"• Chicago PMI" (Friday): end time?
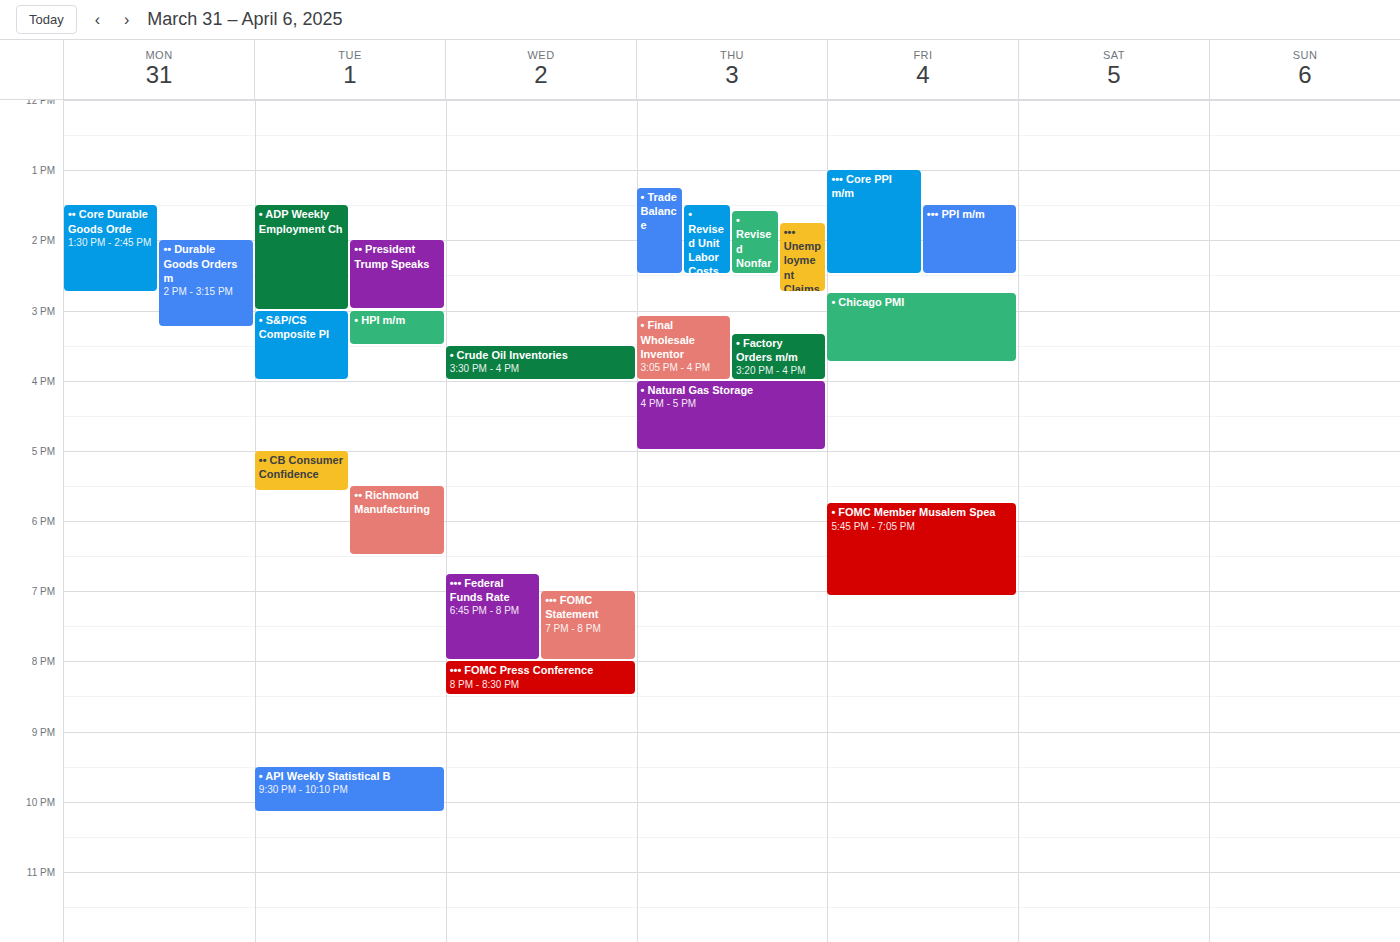
3:45 PM